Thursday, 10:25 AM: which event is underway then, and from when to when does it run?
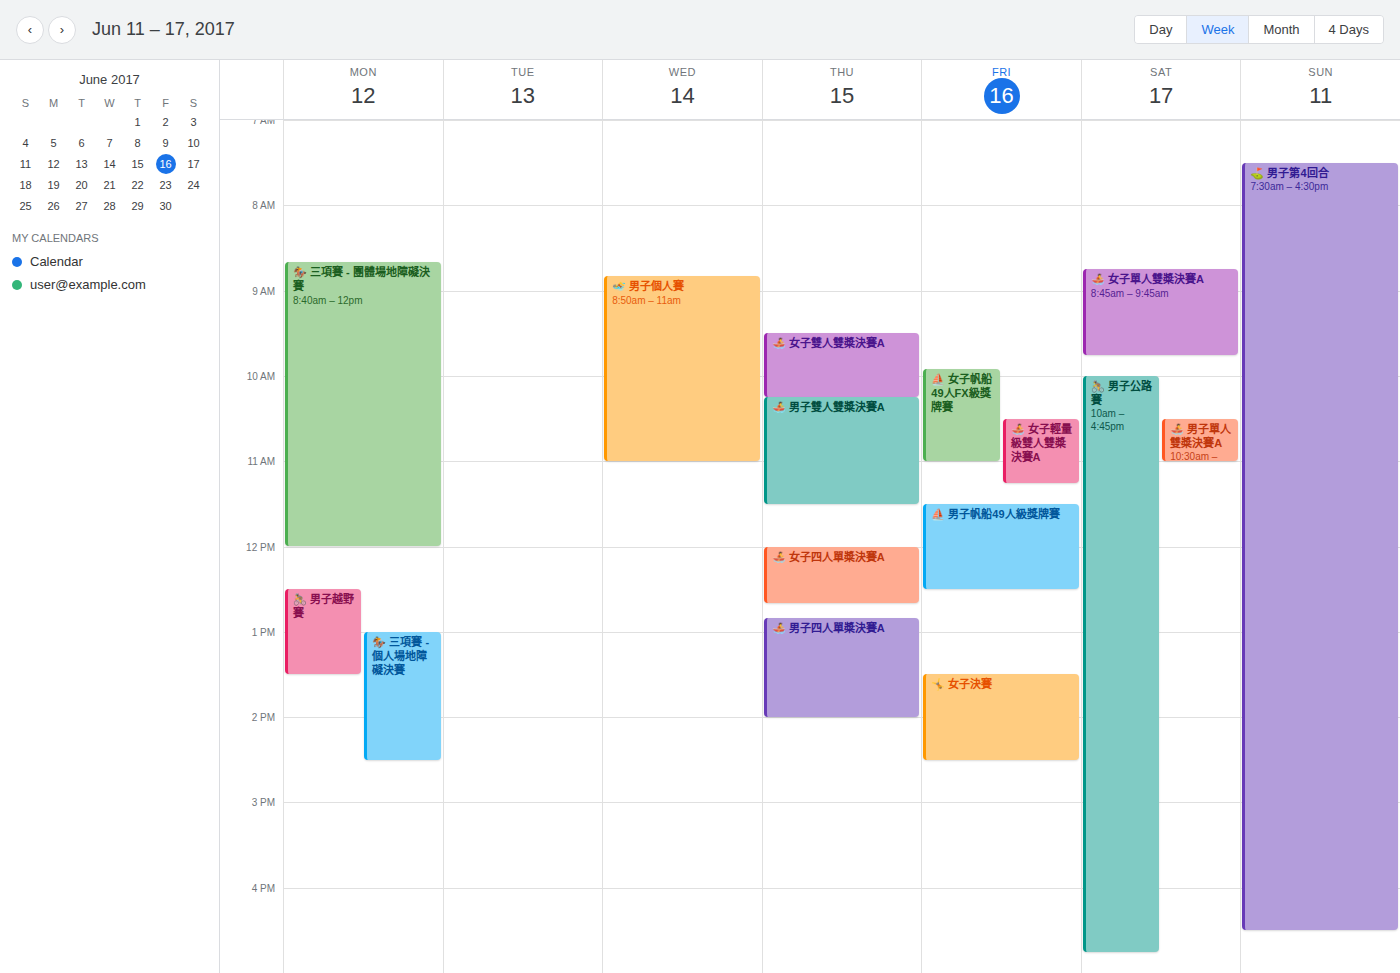
"🚣 男子雙人雙槳決賽A", 10:15 AM to 11:30 AM